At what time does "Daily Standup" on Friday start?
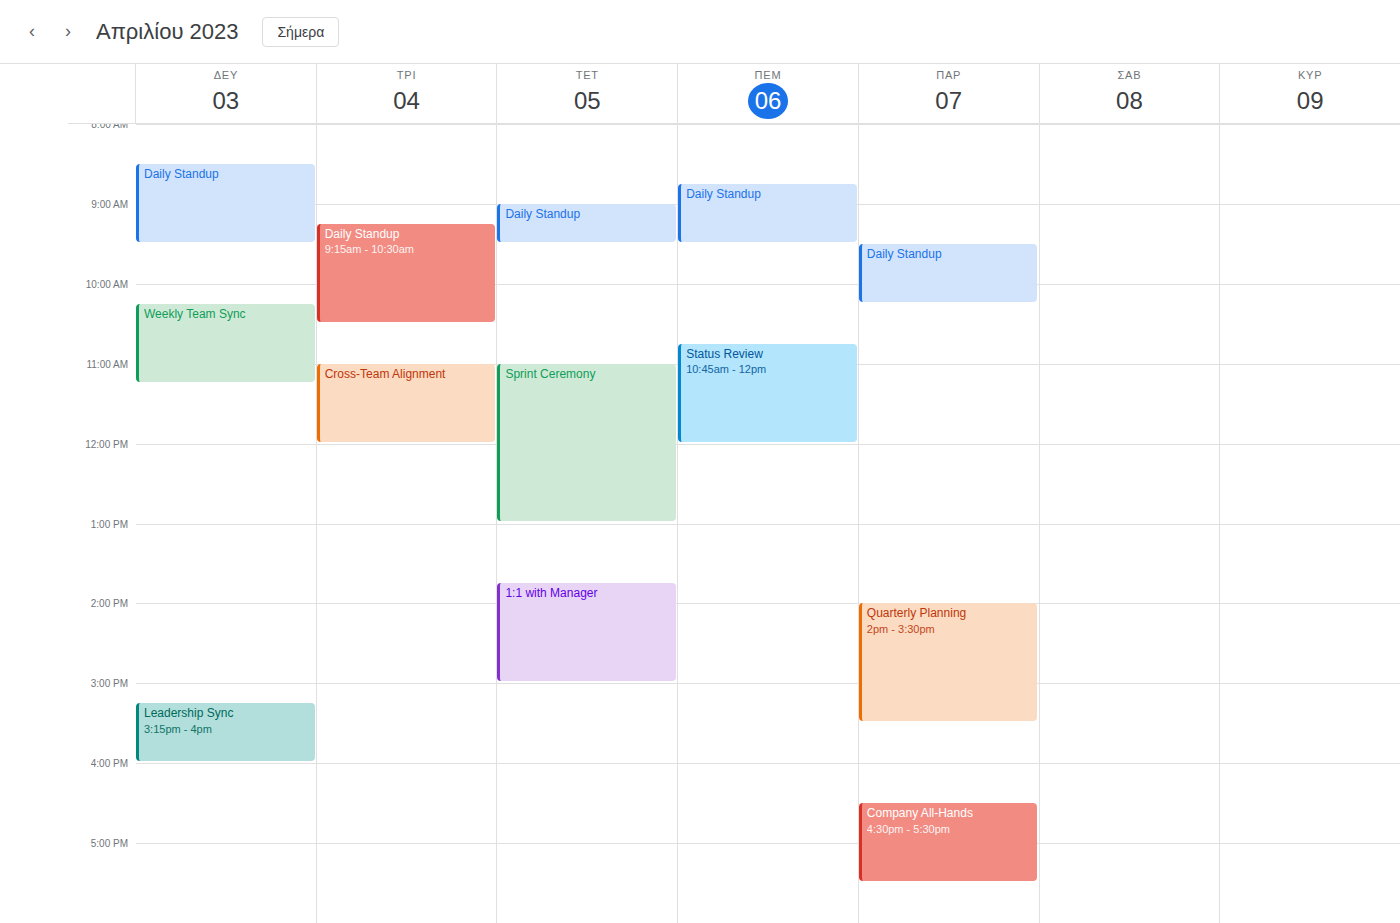
9:30 AM